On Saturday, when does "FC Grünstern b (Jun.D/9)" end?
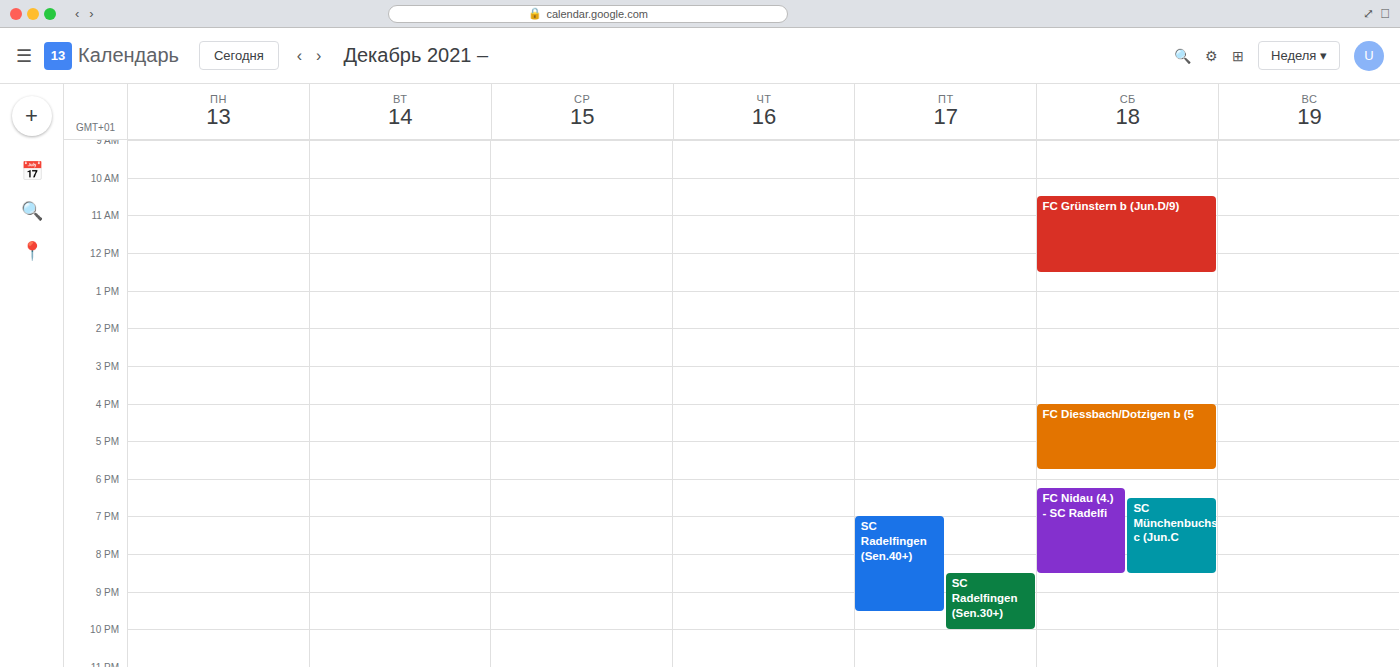
12:30